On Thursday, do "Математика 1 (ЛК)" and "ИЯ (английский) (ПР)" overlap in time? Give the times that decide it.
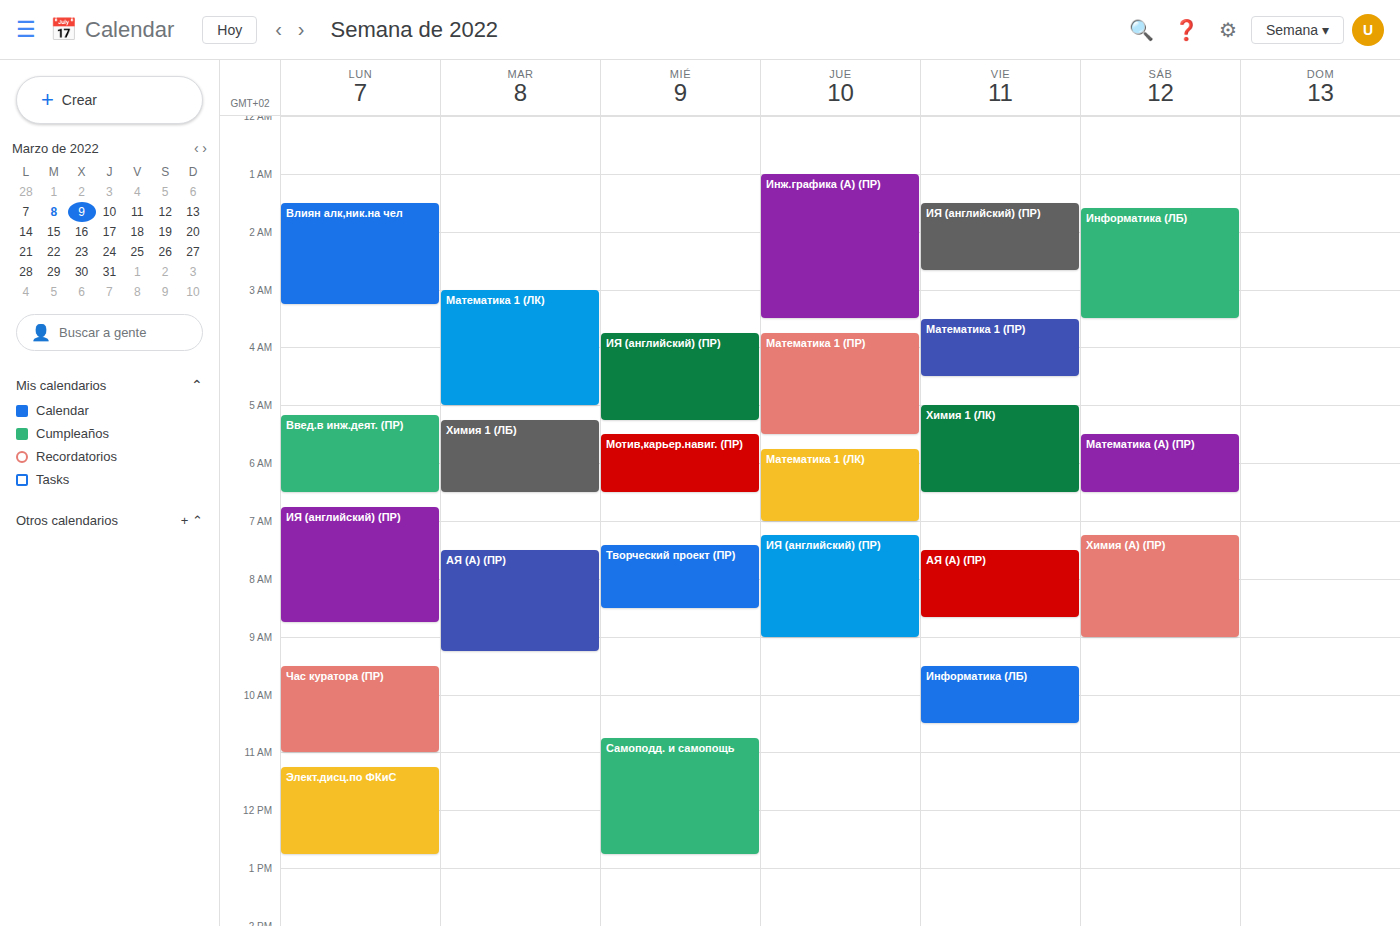
"Математика 1 (ЛК)" ends at 07:00 and "ИЯ (английский) (ПР)" starts at 07:15 -- no overlap.